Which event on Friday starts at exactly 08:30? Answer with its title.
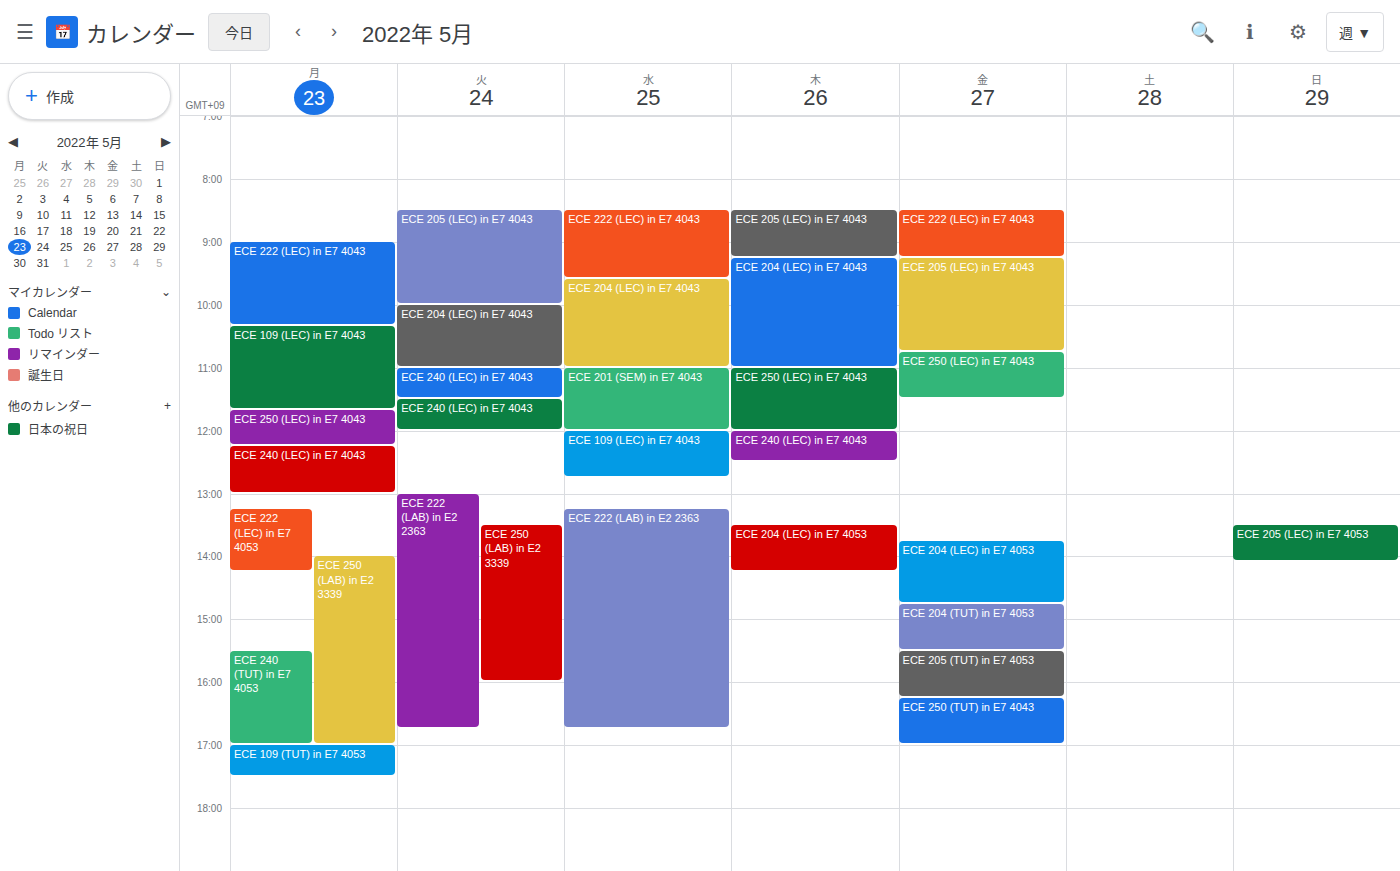
"ECE 222 (LEC) in E7 4043"